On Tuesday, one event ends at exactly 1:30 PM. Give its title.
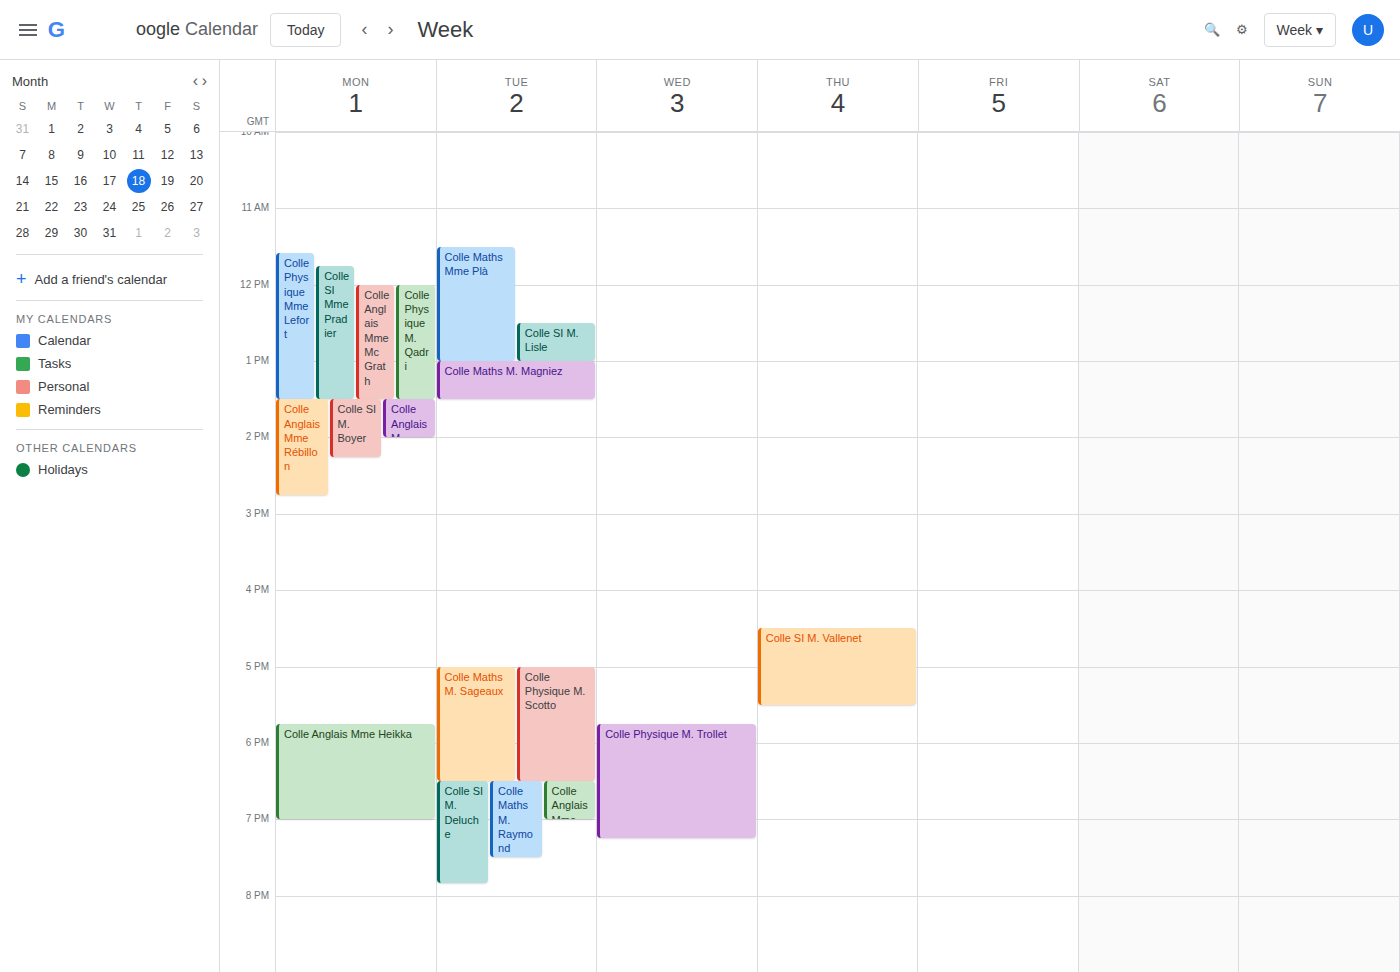
"Colle Maths M. Magniez"